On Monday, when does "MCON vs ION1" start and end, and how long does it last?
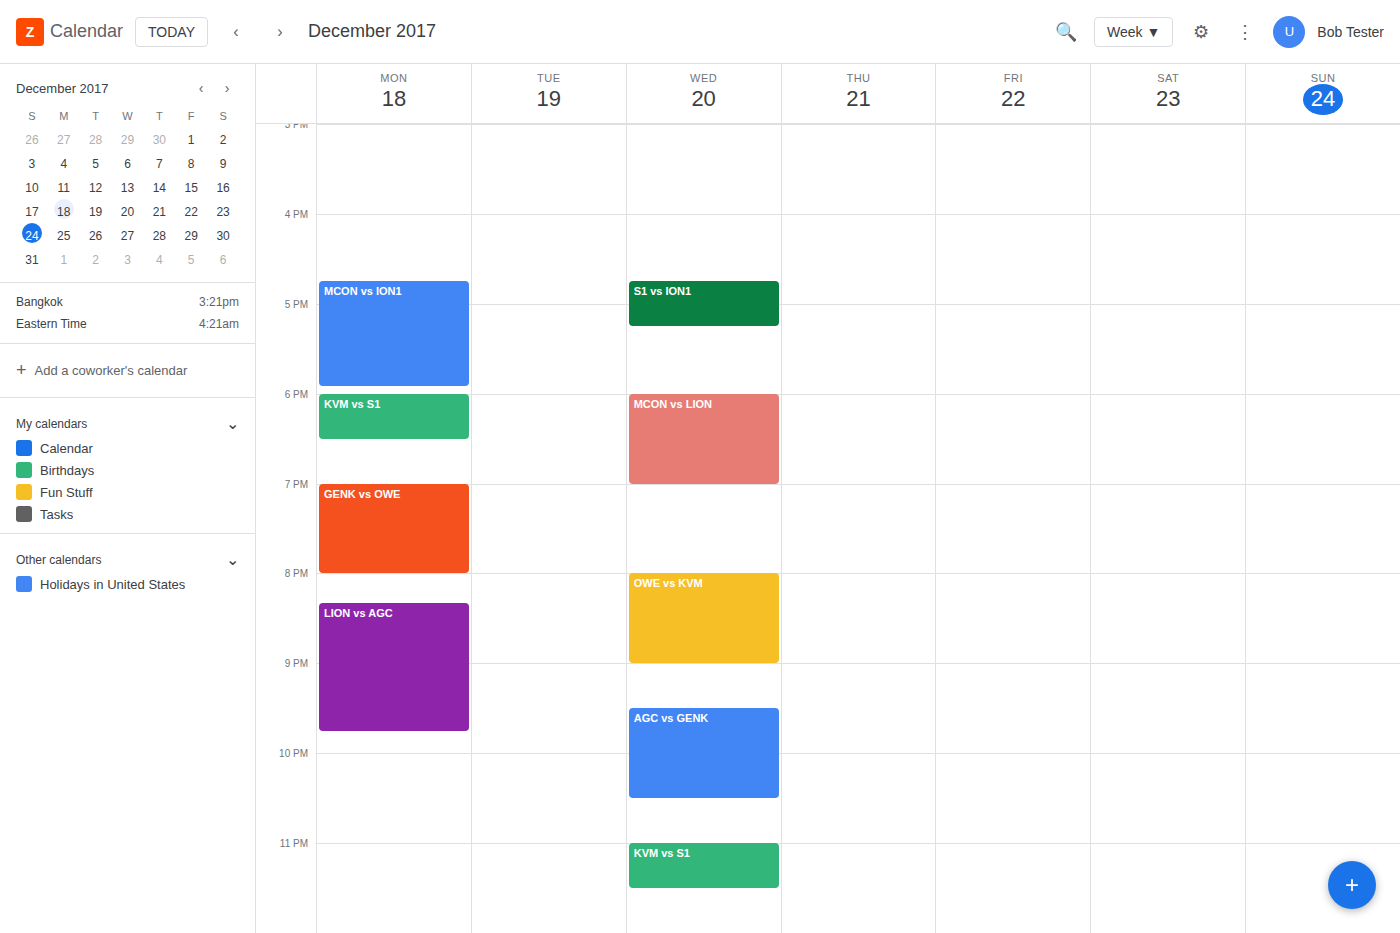
4:45 PM to 5:55 PM, 1 hour 10 minutes